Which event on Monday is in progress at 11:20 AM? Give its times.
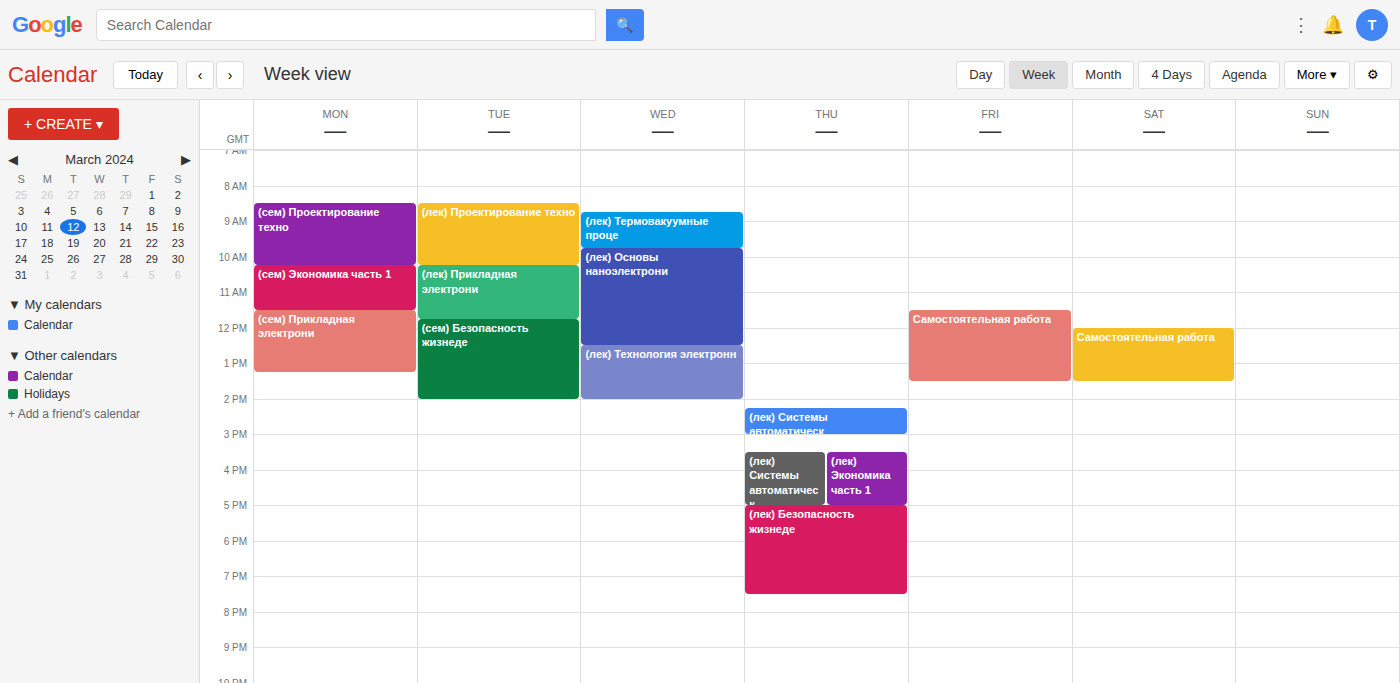
"(сем) Экономика часть 1", 10:15 AM to 11:30 AM